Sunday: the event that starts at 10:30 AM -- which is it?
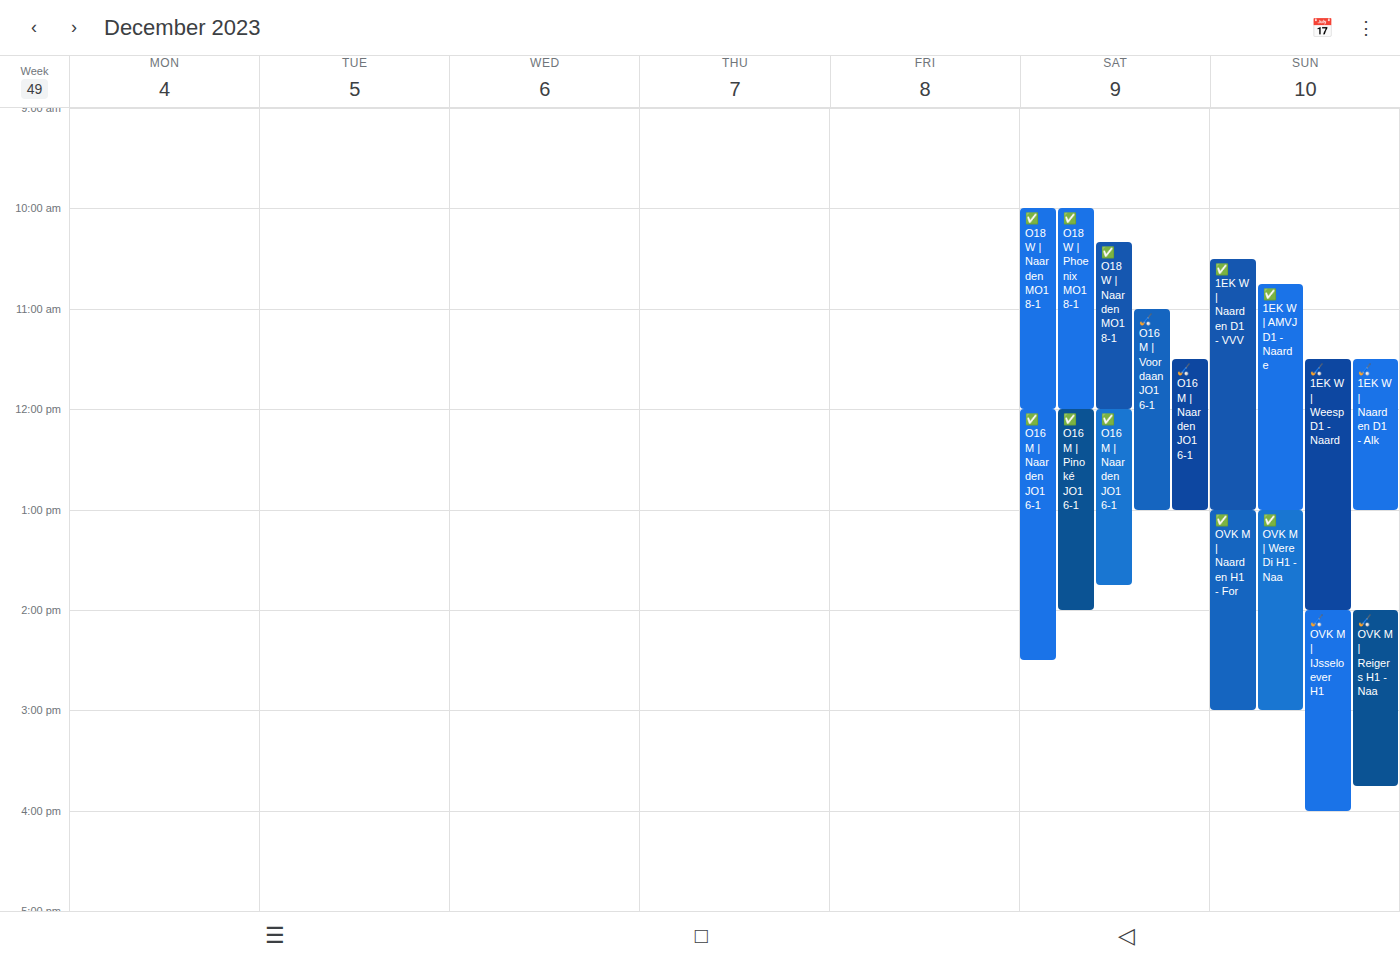
"✅ 1EK W | Naarden D1 - VVV"